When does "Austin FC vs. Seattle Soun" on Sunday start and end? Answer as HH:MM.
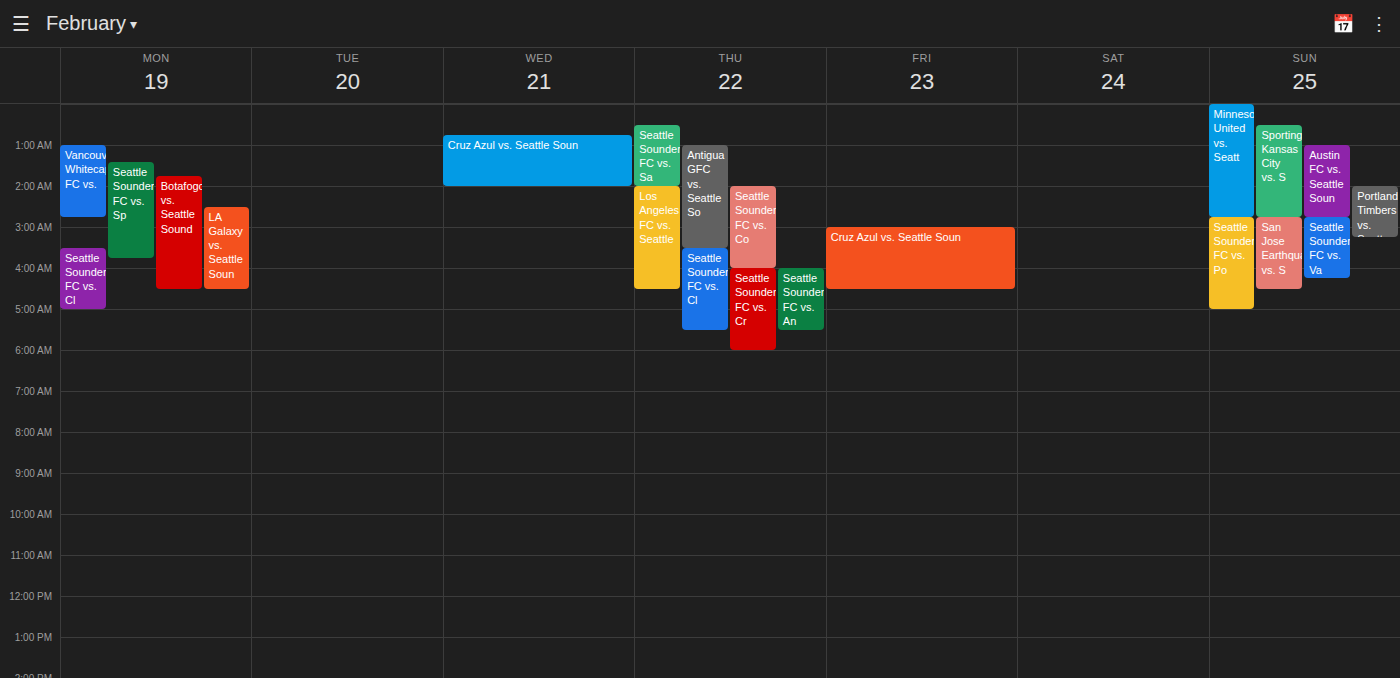
01:00 to 02:45